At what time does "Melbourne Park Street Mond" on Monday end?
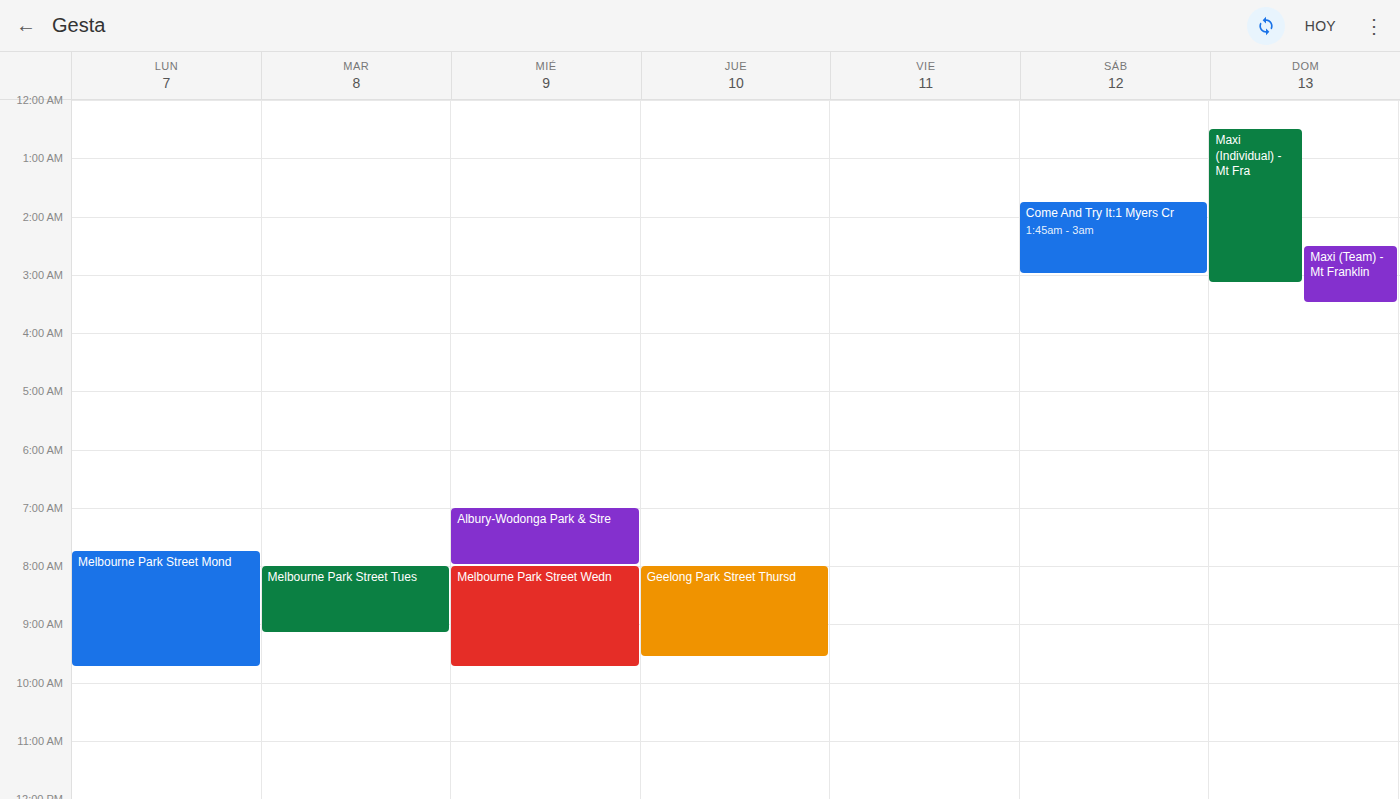
9:45 AM